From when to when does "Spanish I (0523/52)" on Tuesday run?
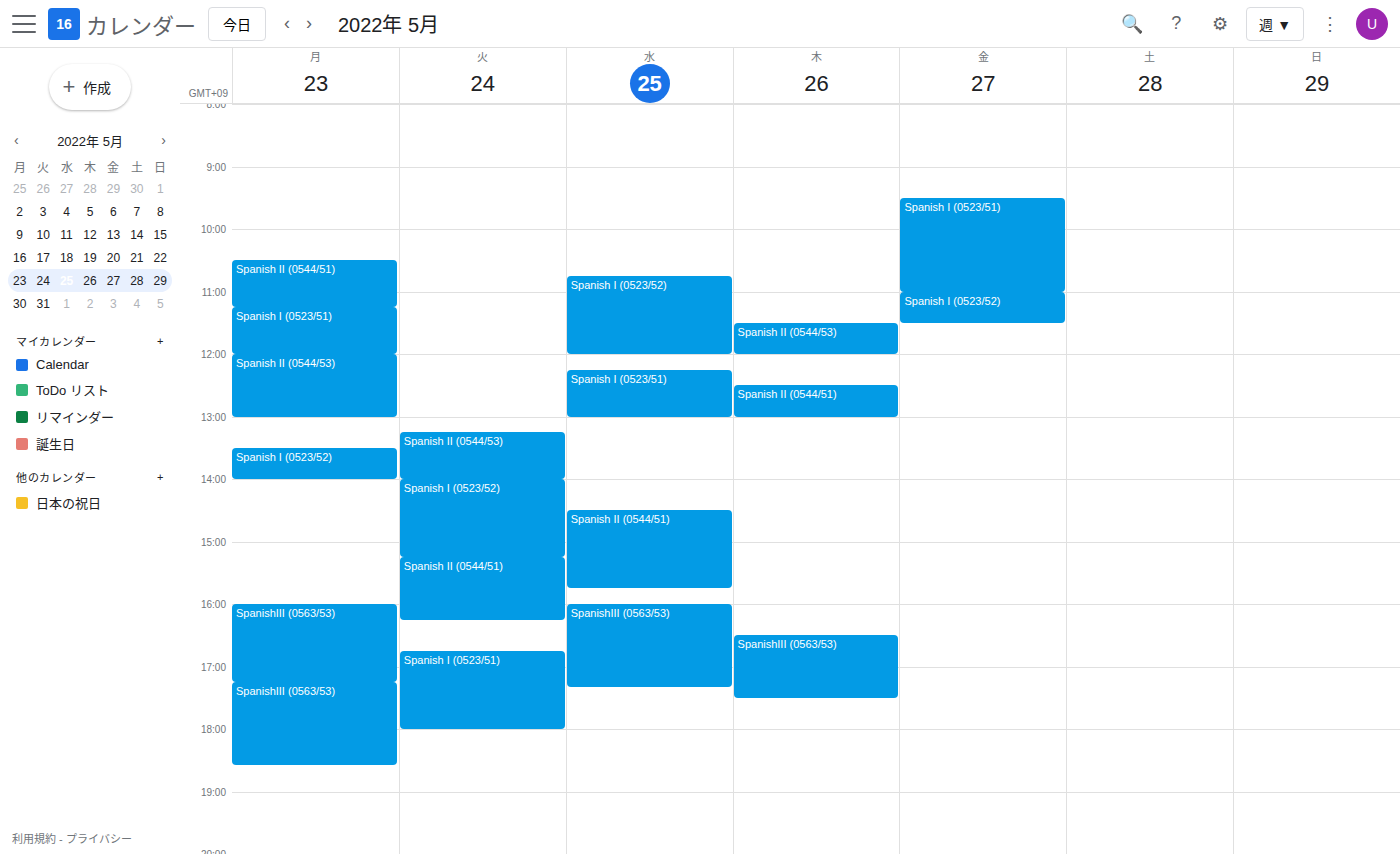
2:00 PM to 3:15 PM